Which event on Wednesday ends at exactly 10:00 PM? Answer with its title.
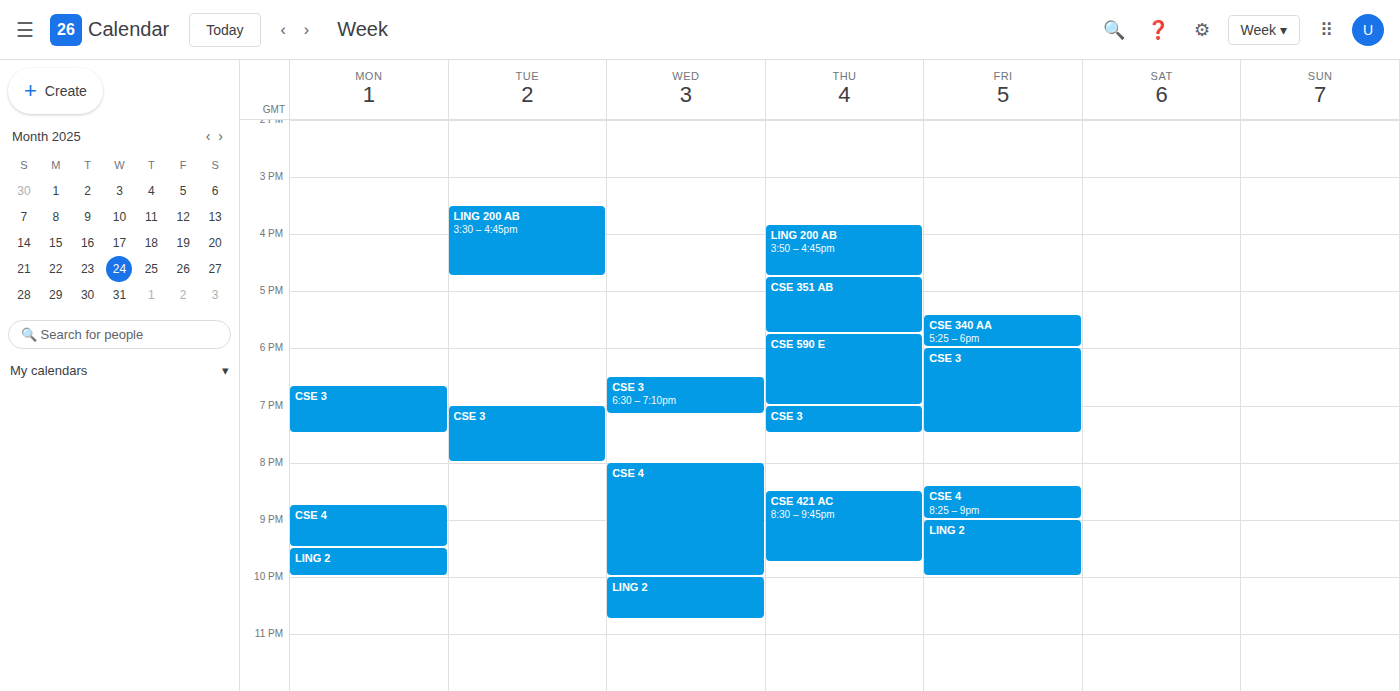
"CSE 4"